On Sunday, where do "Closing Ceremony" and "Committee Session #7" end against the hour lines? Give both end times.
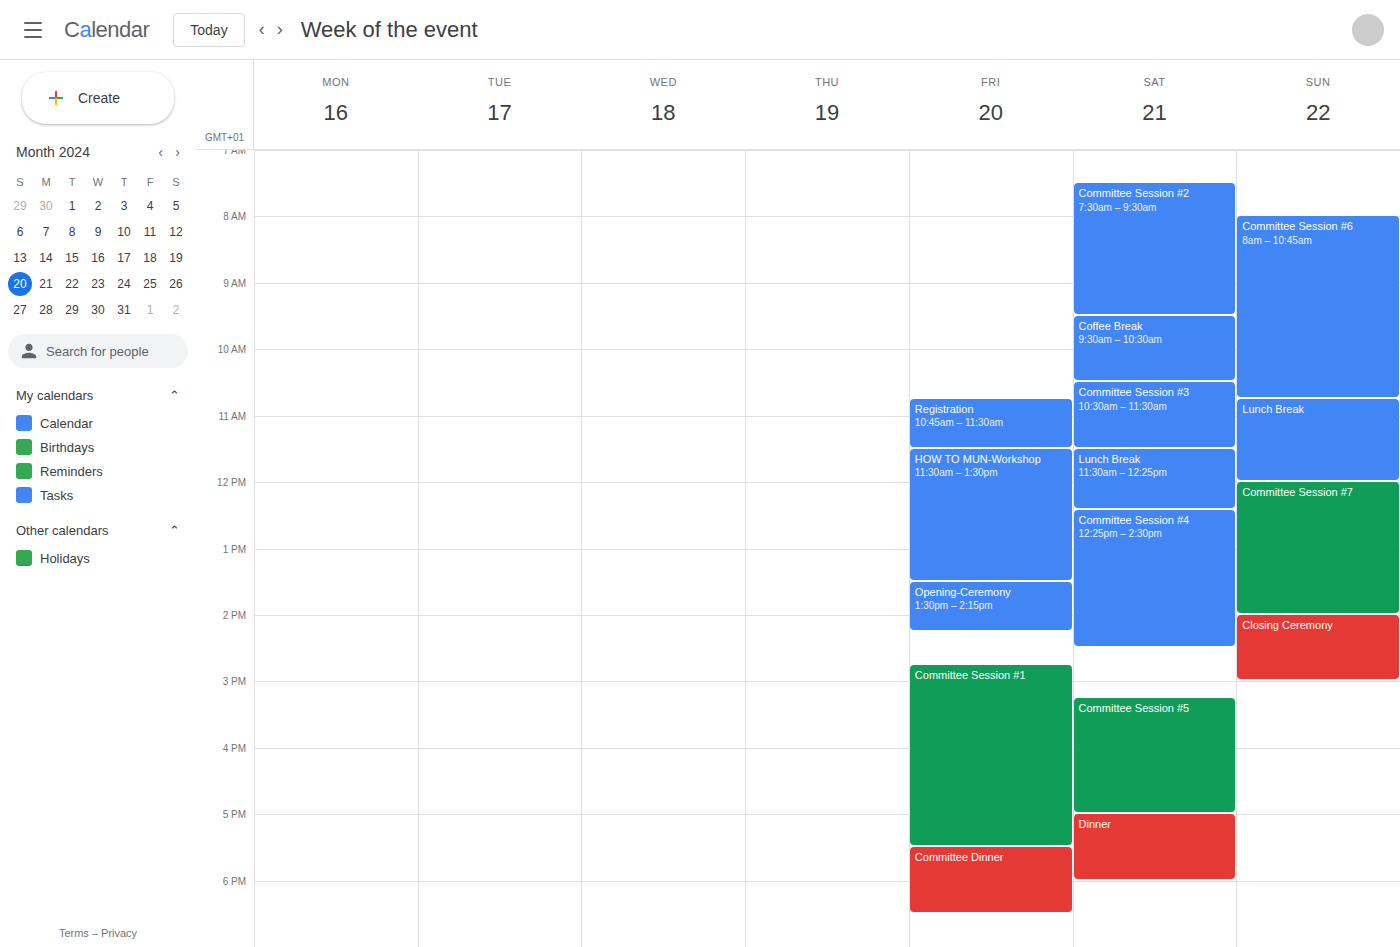
"Closing Ceremony": 3:00 PM, exactly on the 3 PM line. "Committee Session #7": 2:00 PM, exactly on the 2 PM line.